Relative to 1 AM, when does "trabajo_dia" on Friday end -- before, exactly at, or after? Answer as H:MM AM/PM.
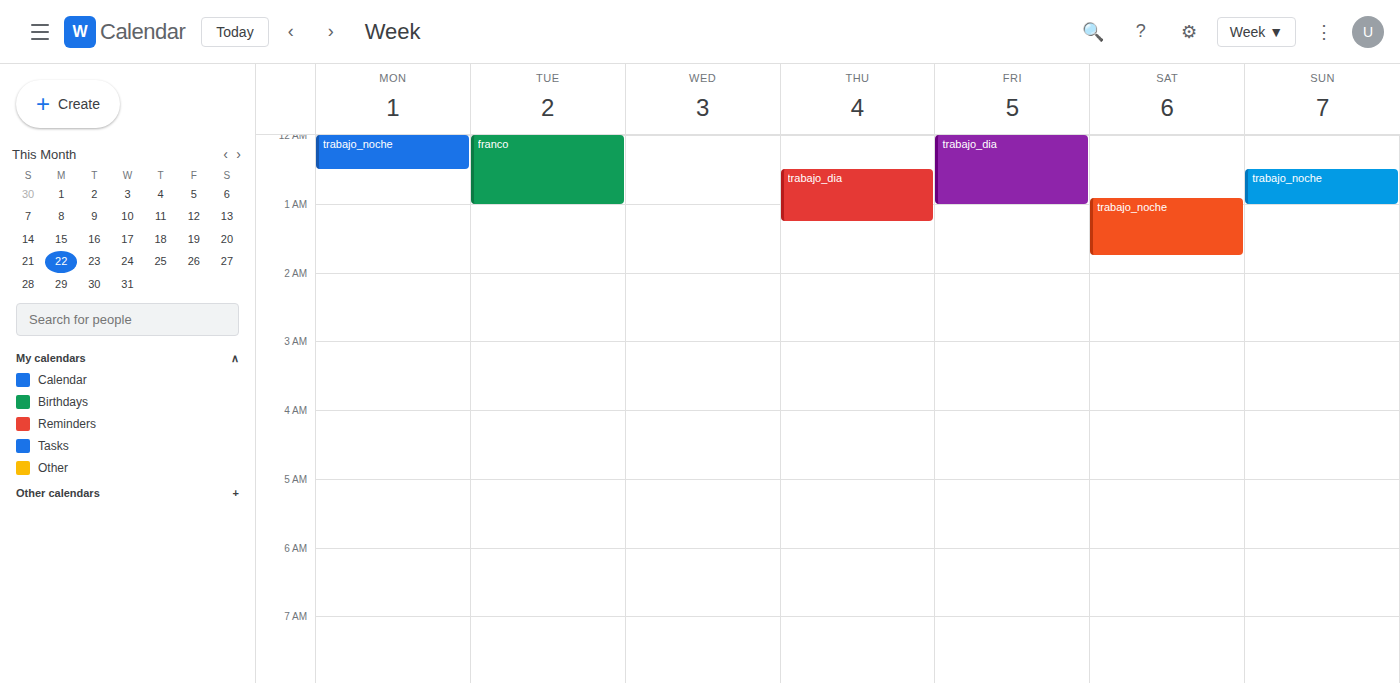
1:00 AM -- exactly at 1 AM, on the 1 AM line.